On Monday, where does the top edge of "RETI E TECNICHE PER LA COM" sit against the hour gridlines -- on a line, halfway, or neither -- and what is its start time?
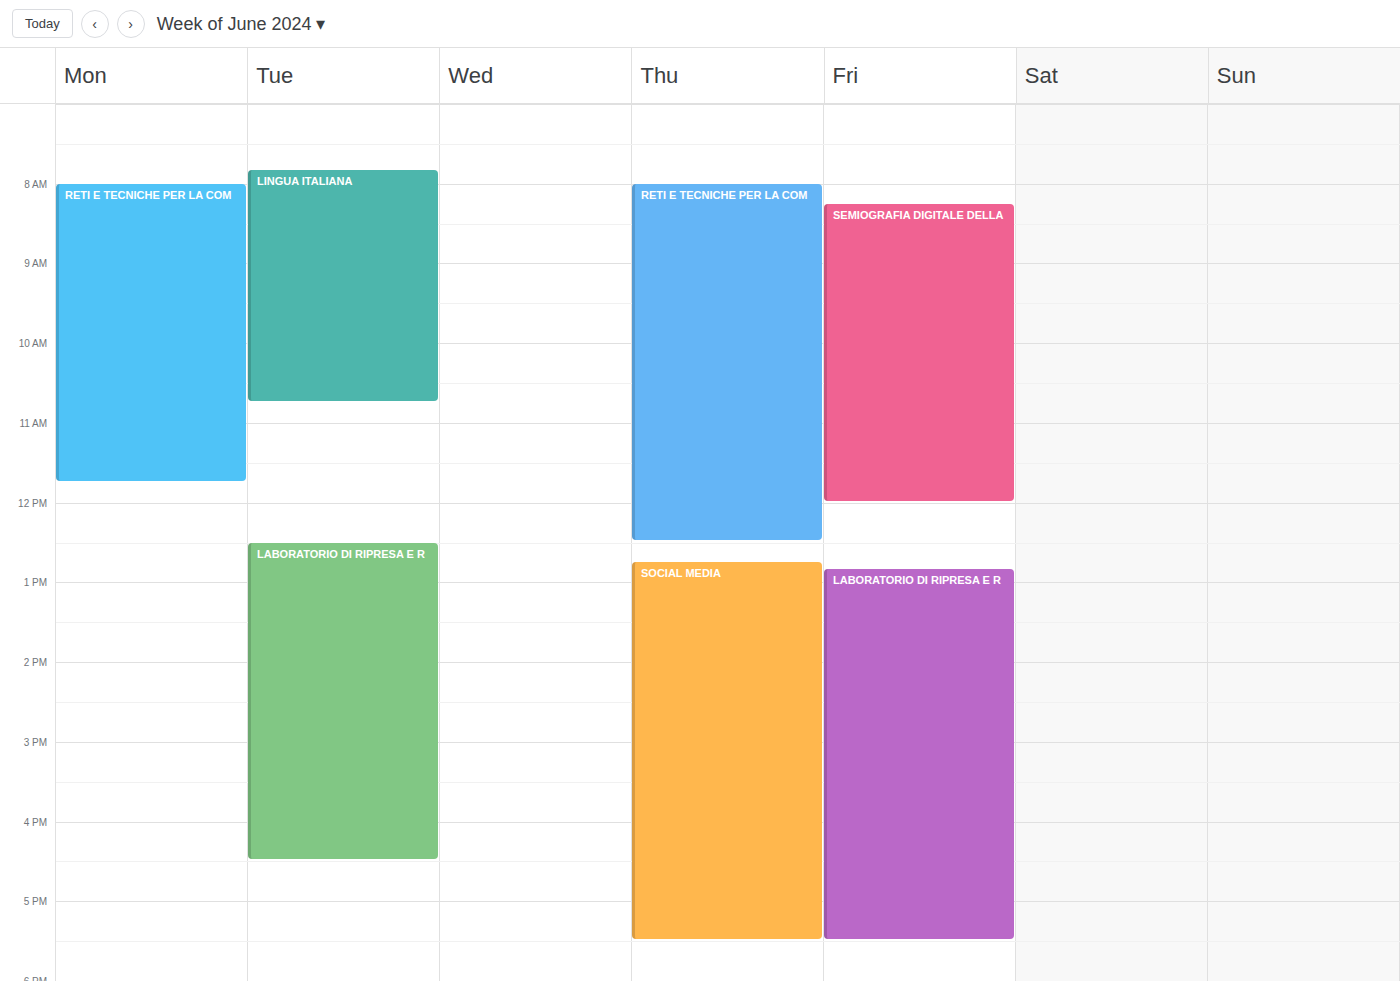
08:00 -- exactly on the 08:00 line.